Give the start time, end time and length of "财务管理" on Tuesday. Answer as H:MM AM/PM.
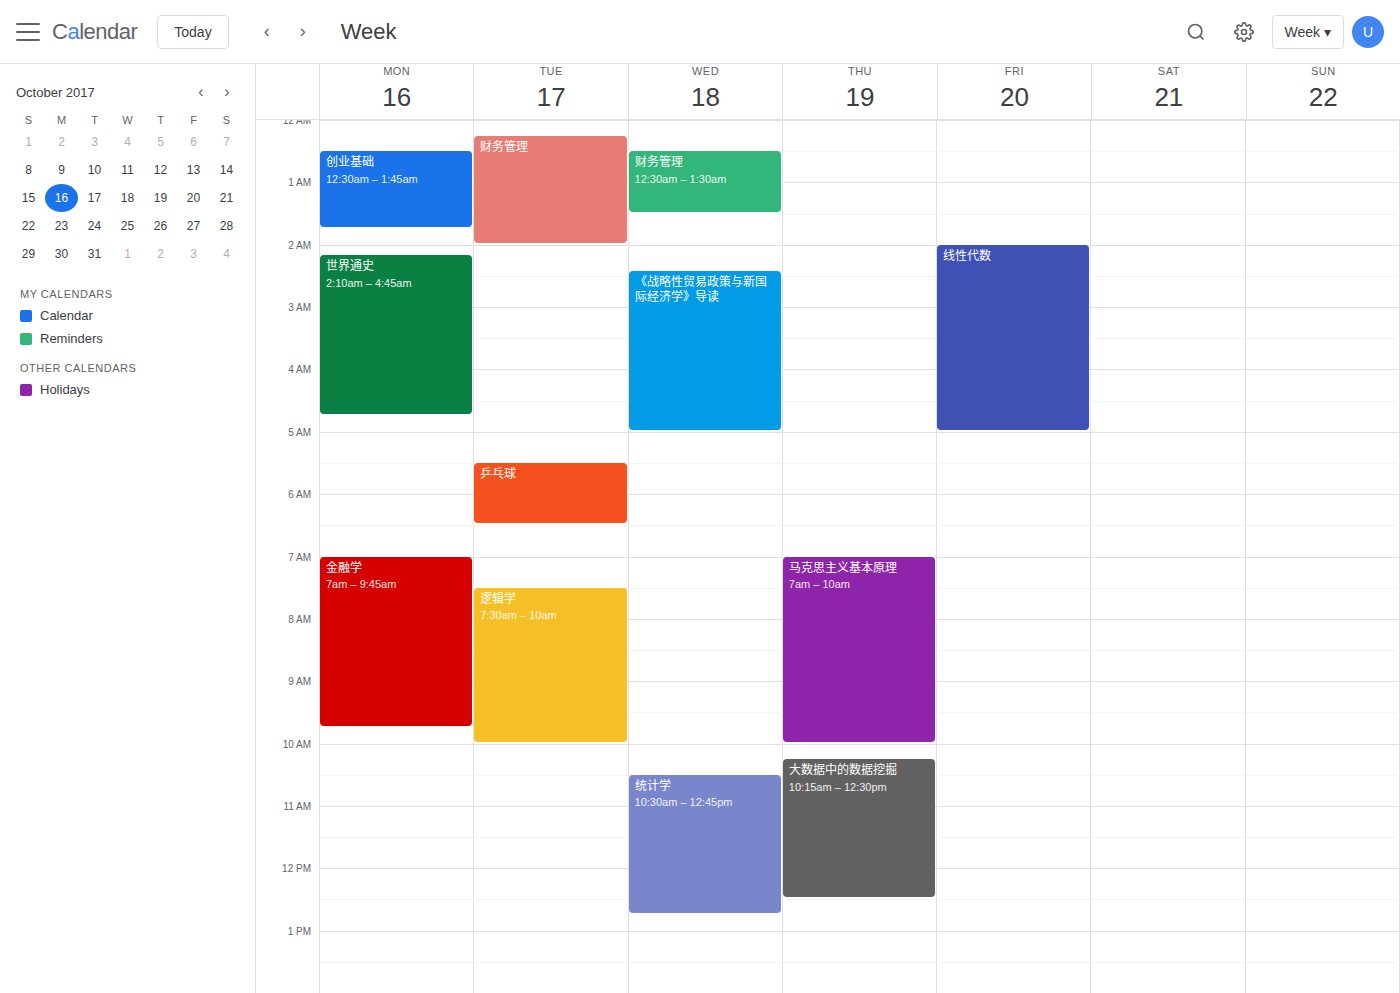
12:15 AM to 2:00 AM, 1 hour 45 minutes